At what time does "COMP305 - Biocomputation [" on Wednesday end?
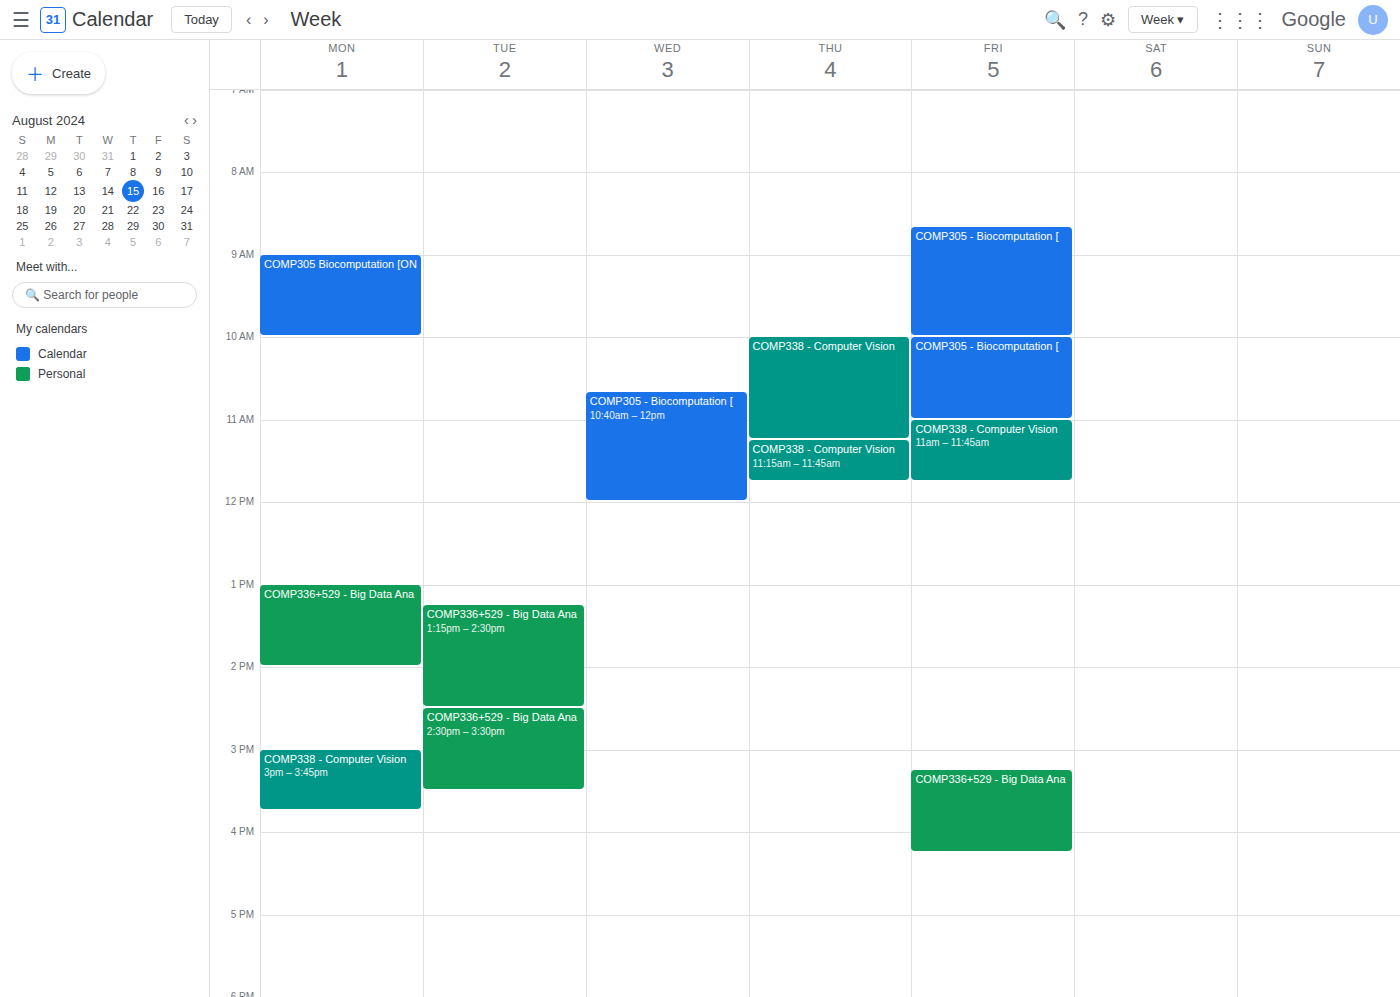
12:00 PM